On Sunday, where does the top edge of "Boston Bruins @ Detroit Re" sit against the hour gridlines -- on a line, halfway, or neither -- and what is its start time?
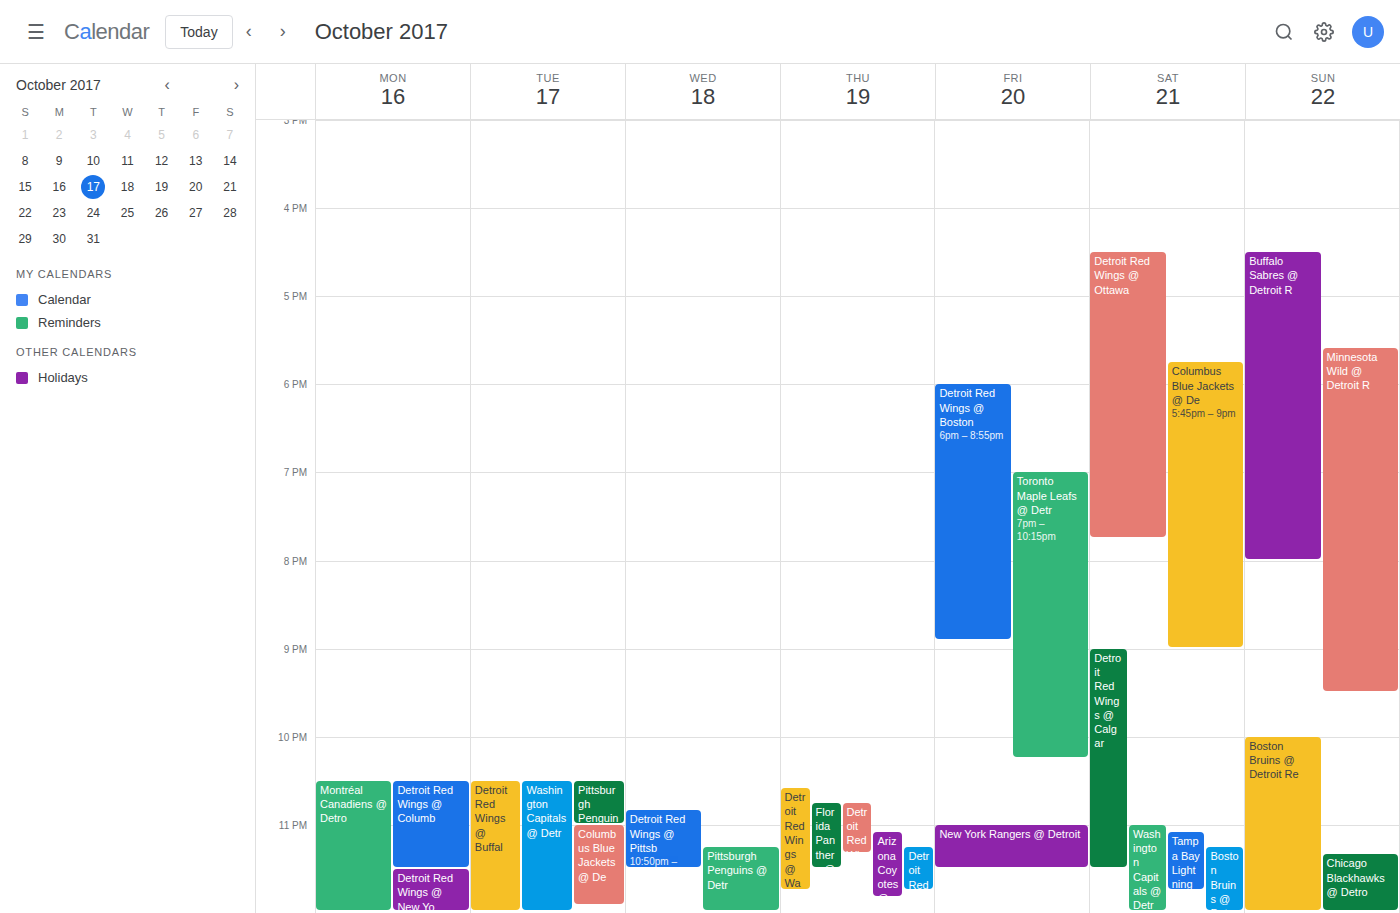
22:00 -- exactly on the 22:00 line.